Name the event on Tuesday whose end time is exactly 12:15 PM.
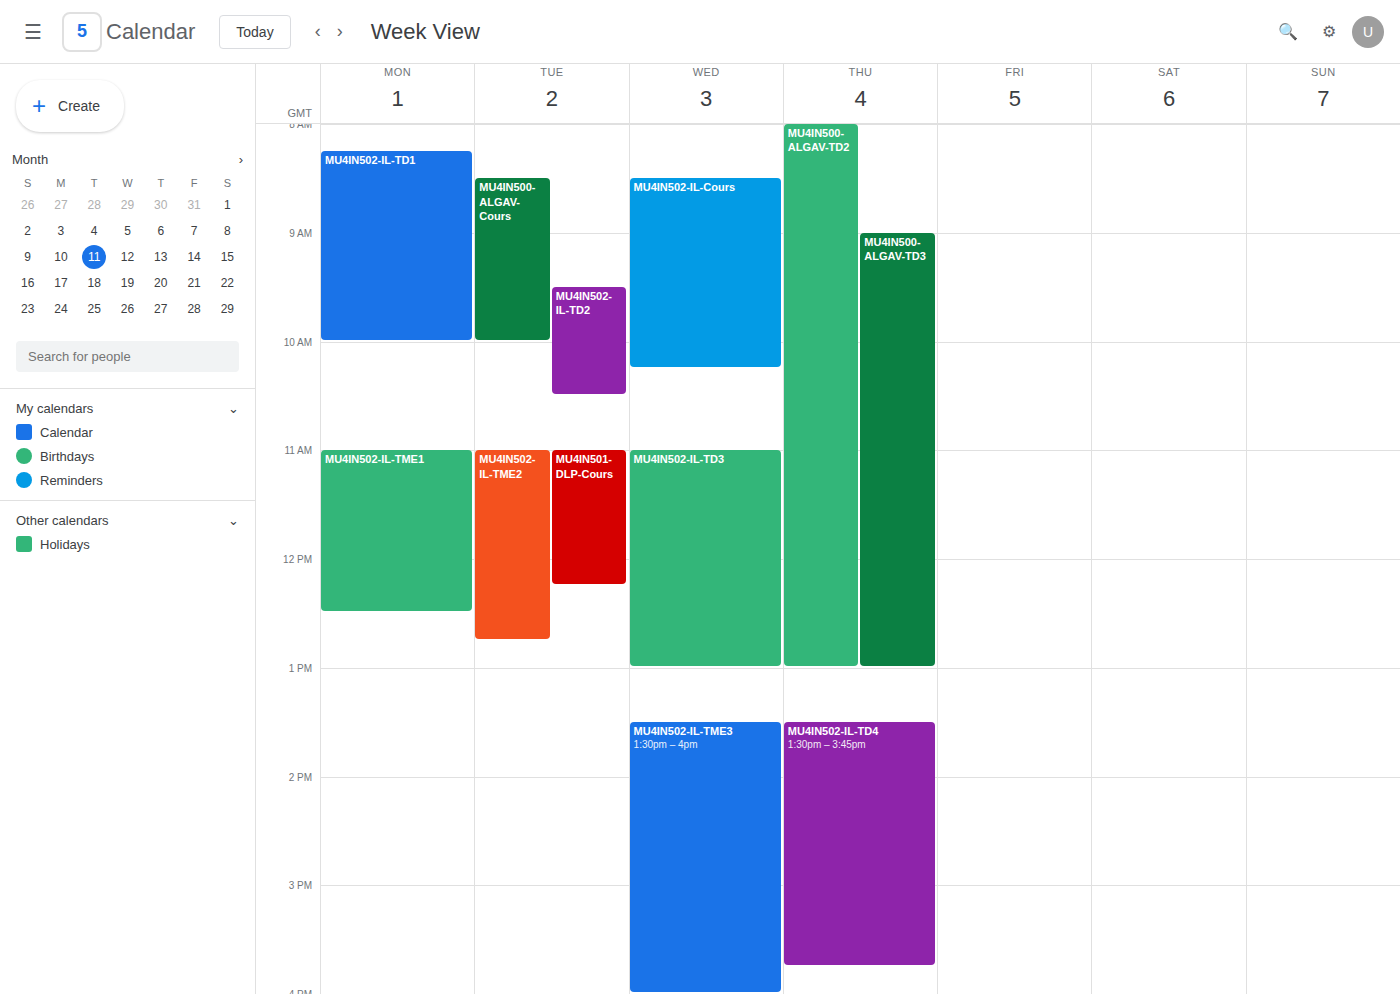
"MU4IN501-DLP-Cours"